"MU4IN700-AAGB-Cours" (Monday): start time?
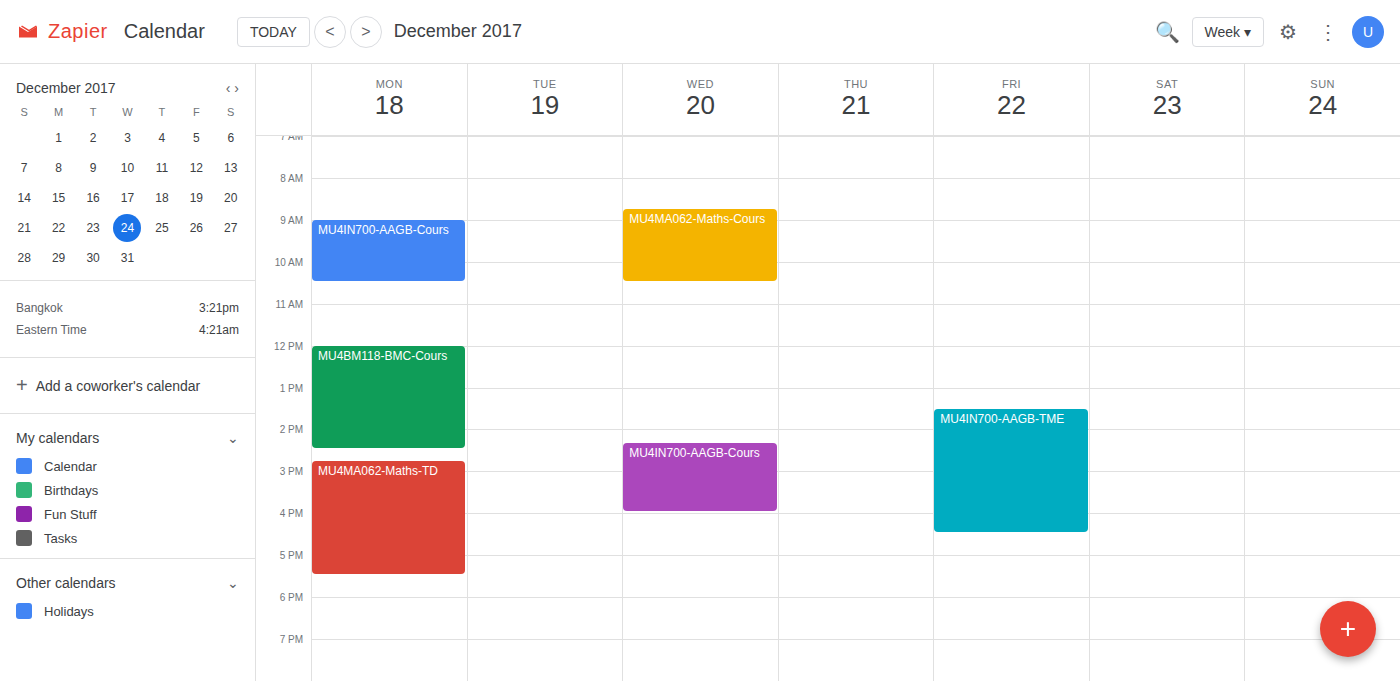
9:00 AM